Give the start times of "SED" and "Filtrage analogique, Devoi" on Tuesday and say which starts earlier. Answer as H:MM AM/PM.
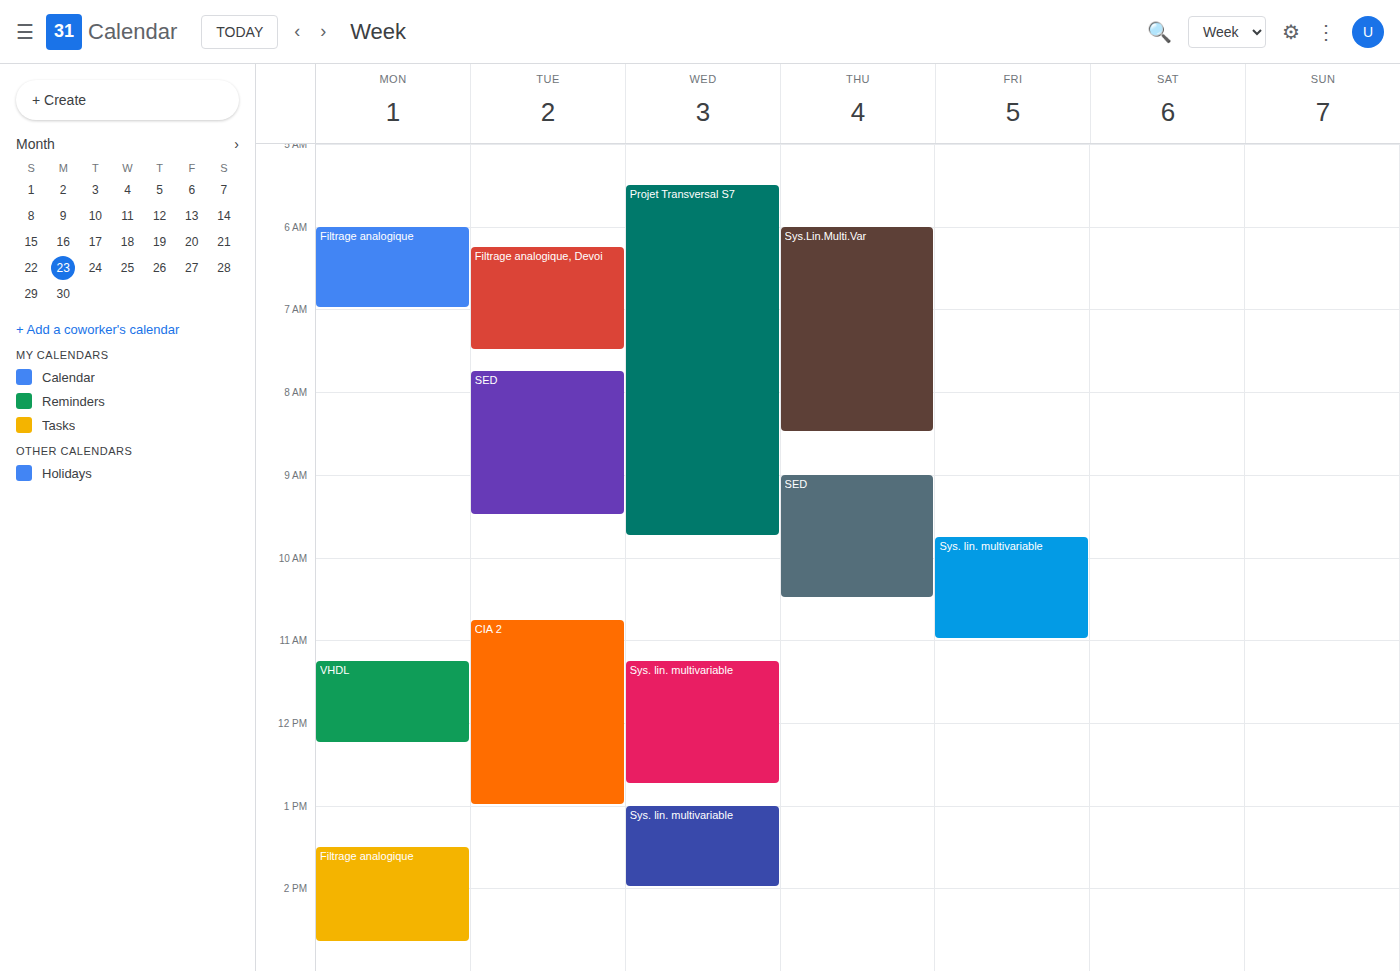
"Filtrage analogique, Devoi" 6:15 AM; "SED" 7:45 AM.